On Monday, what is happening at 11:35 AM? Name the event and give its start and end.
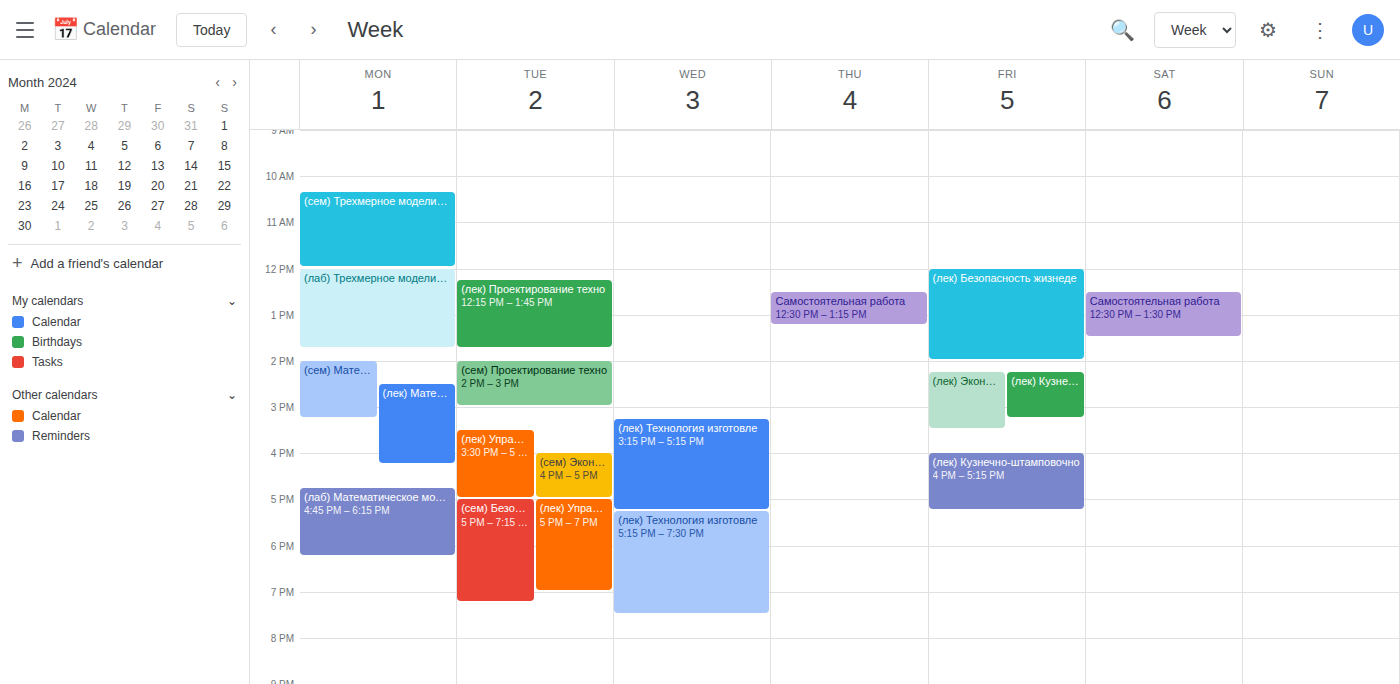
"(сем) Трехмерное моделиров", 10:20 AM to 12:00 PM